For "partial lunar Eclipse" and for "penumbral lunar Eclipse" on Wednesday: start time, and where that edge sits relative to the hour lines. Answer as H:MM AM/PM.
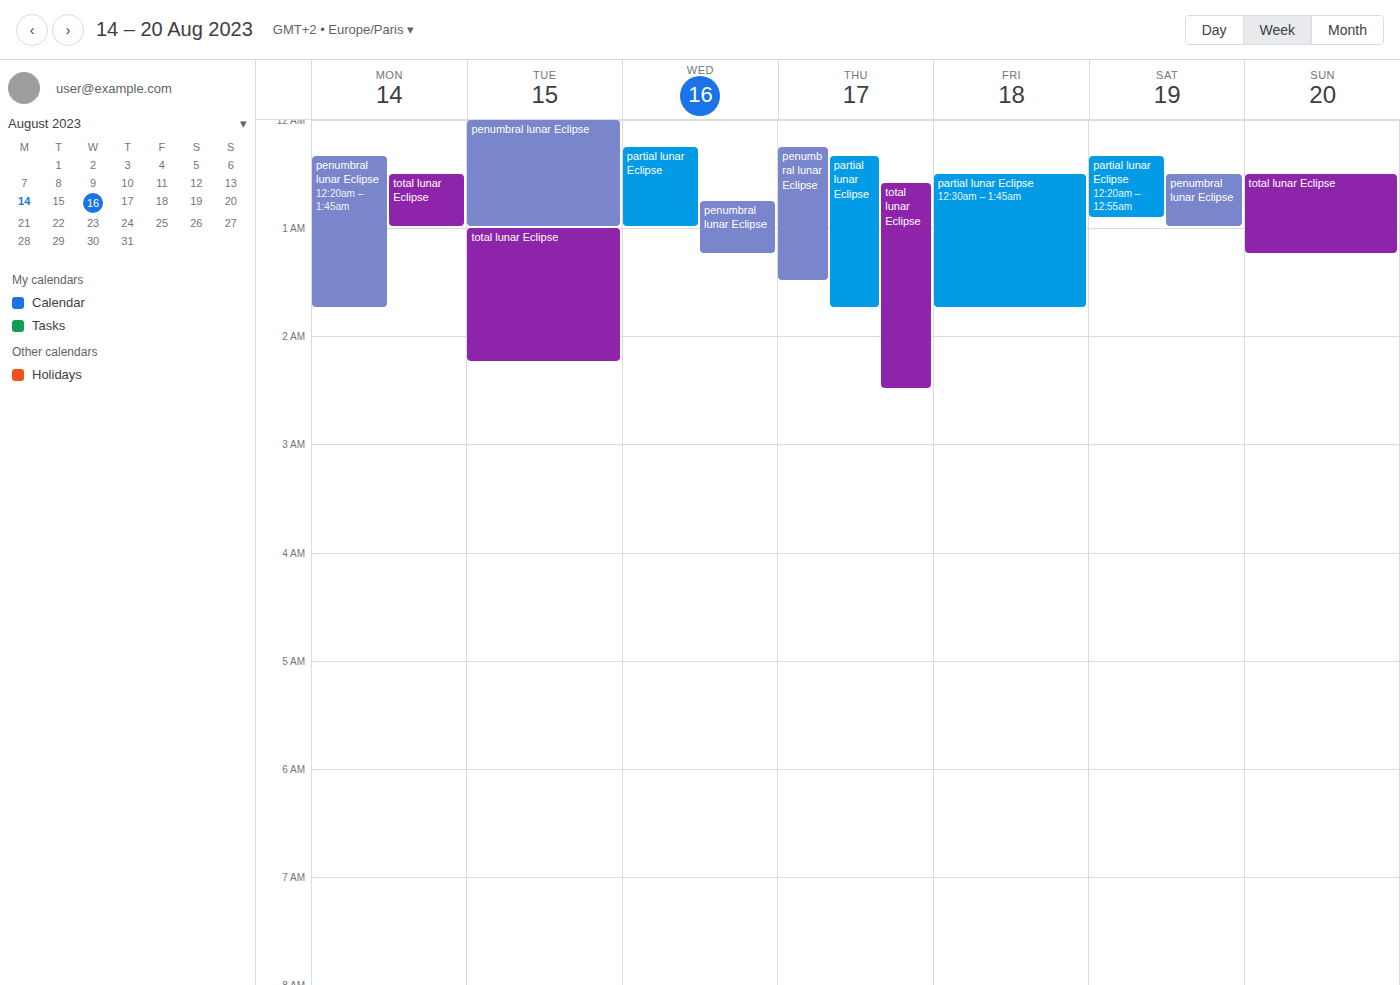
"partial lunar Eclipse": 12:15 AM, neither: a quarter of the way from the 12 AM line to the 1 AM line. "penumbral lunar Eclipse": 12:45 AM, neither: three quarters of the way from the 12 AM line to the 1 AM line.